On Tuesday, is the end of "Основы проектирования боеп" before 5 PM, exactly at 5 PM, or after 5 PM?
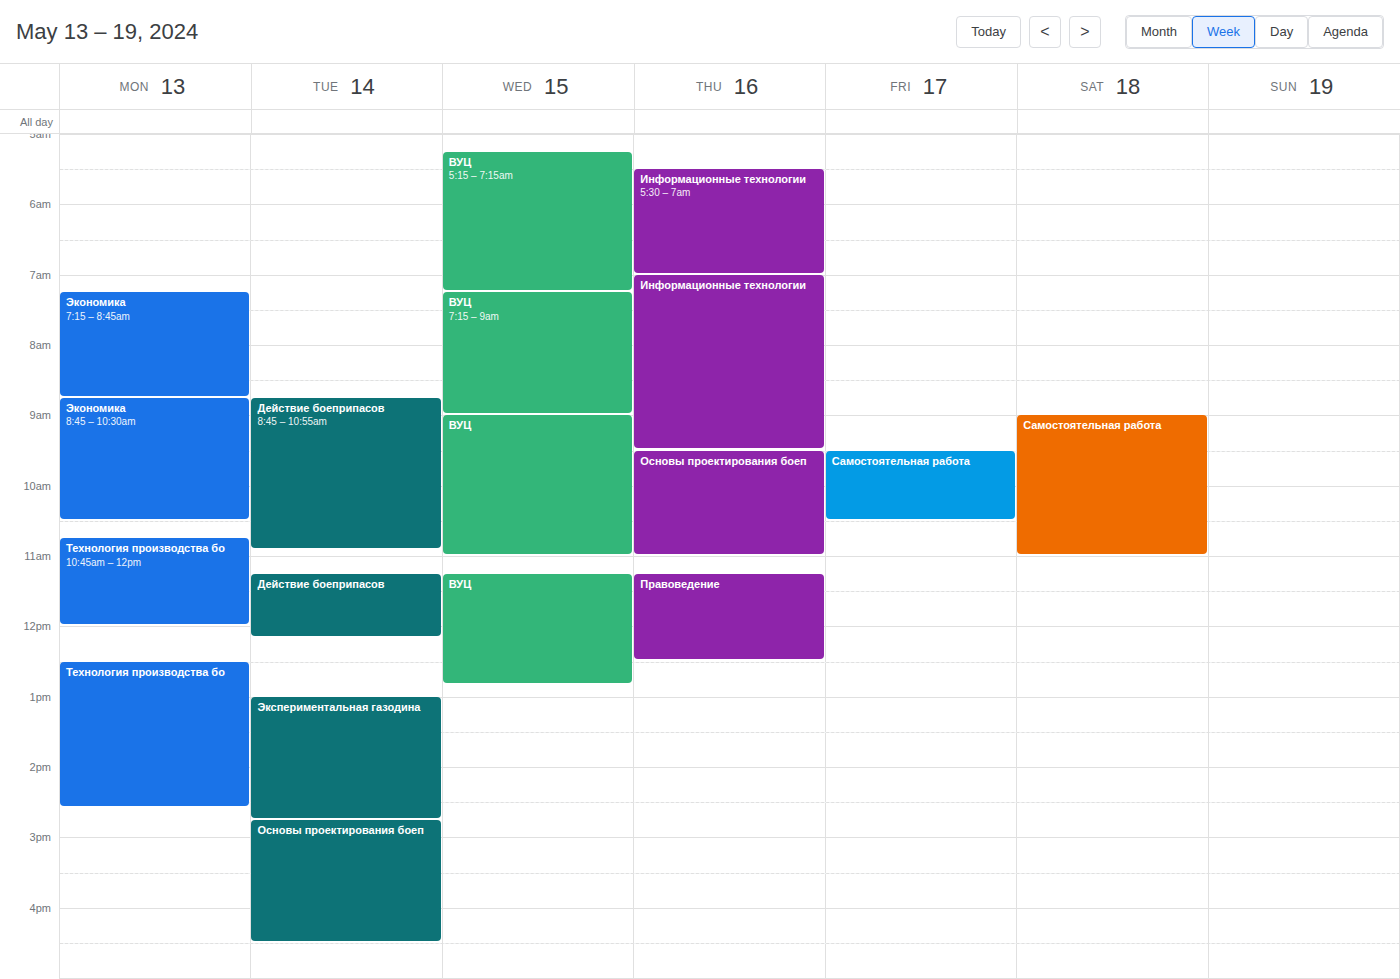
4:30 PM -- before 5 PM, 30 minutes above the 5 PM line.